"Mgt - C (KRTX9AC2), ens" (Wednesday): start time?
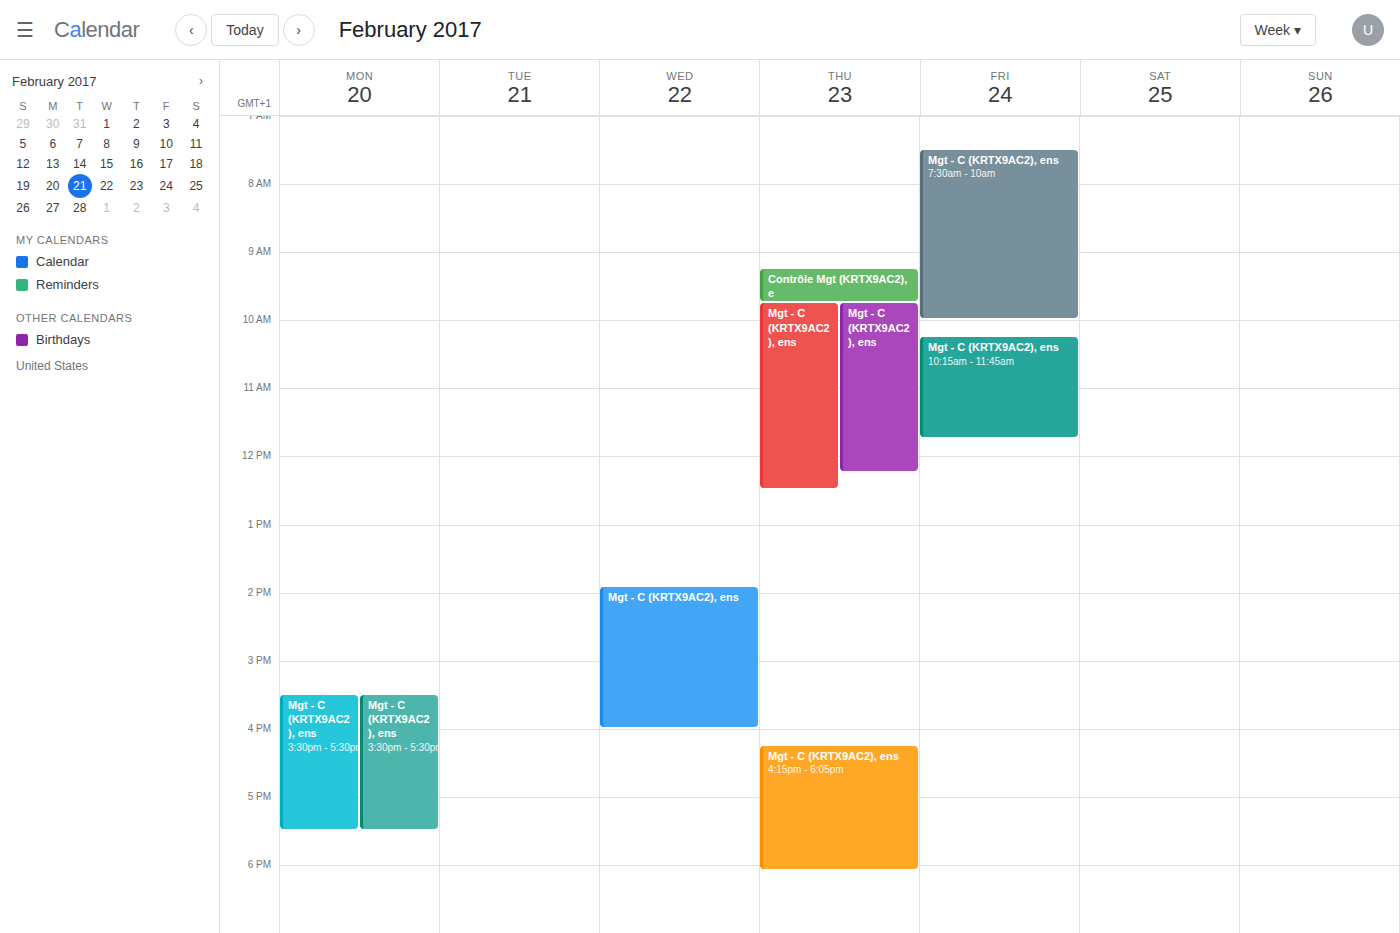
1:55 PM